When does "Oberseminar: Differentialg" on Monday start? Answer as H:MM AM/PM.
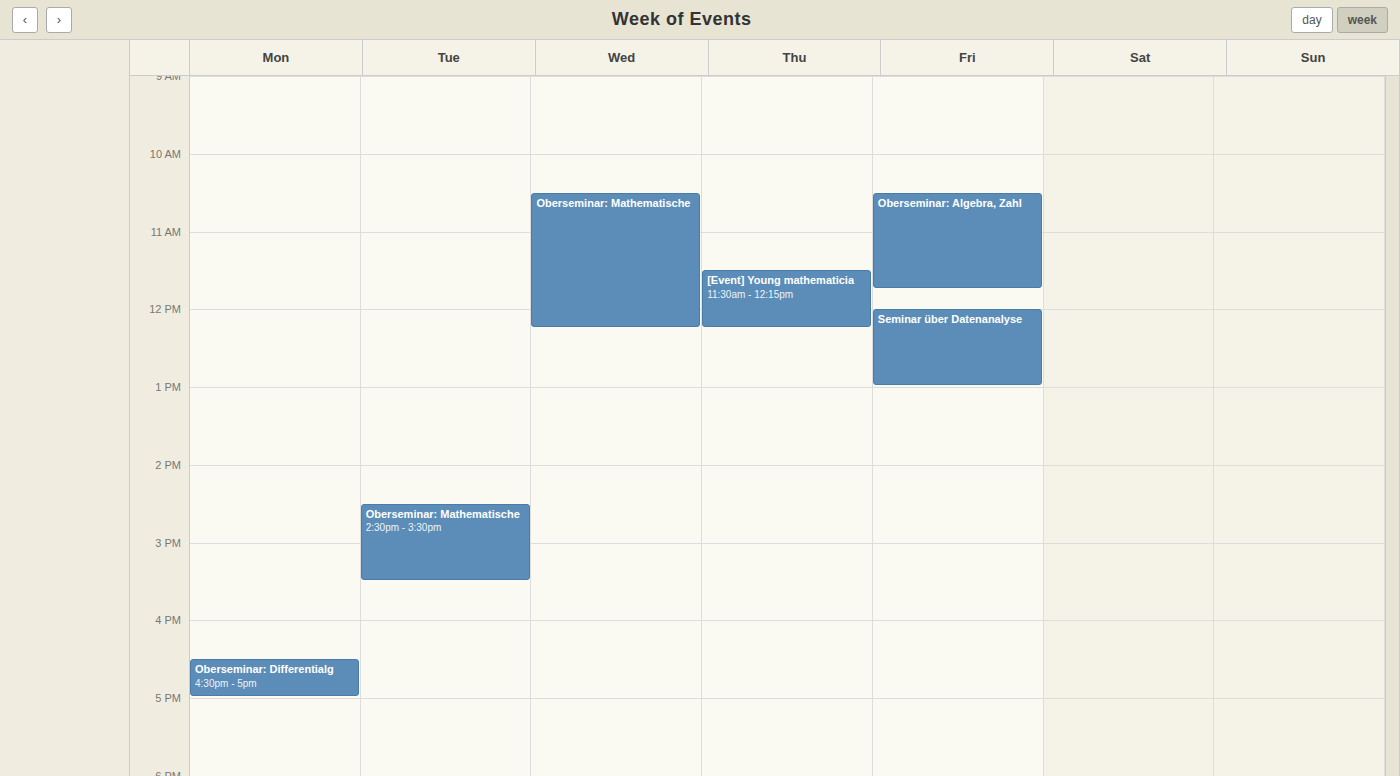
4:30 PM